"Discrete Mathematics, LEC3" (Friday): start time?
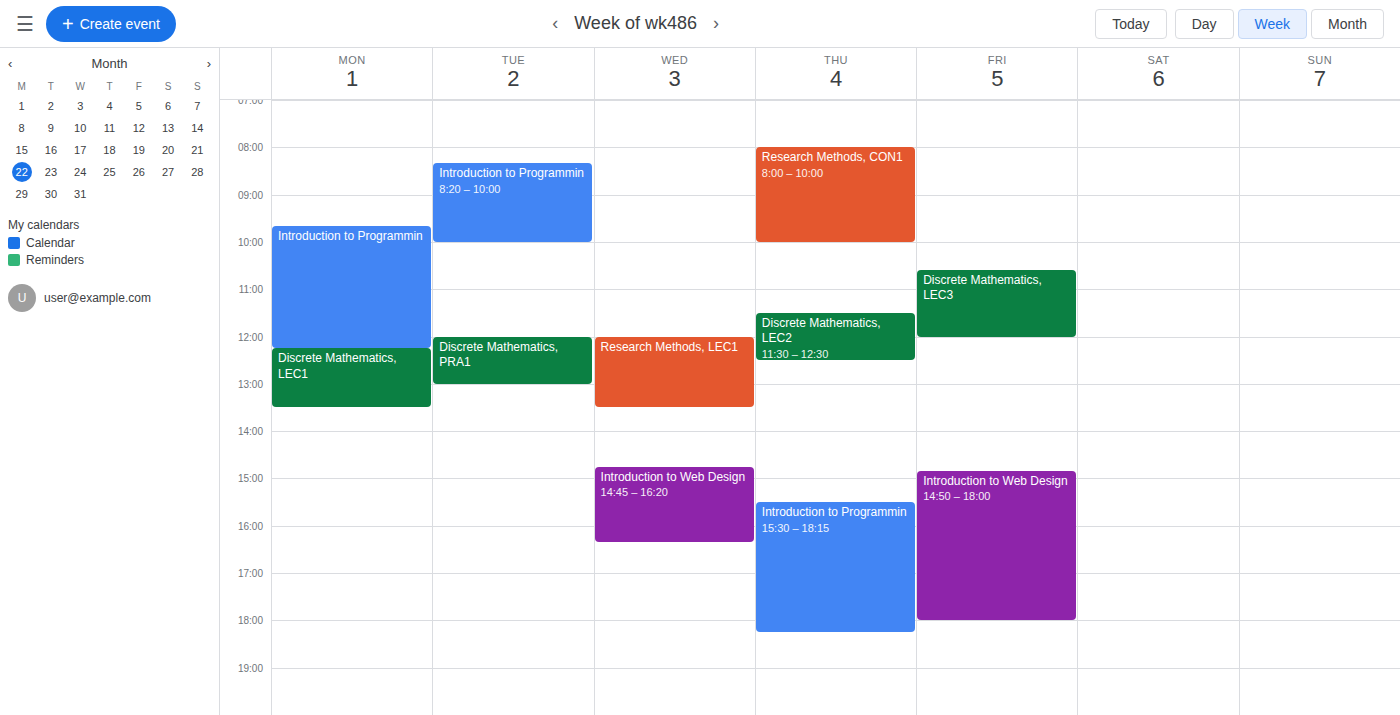
10:35 AM